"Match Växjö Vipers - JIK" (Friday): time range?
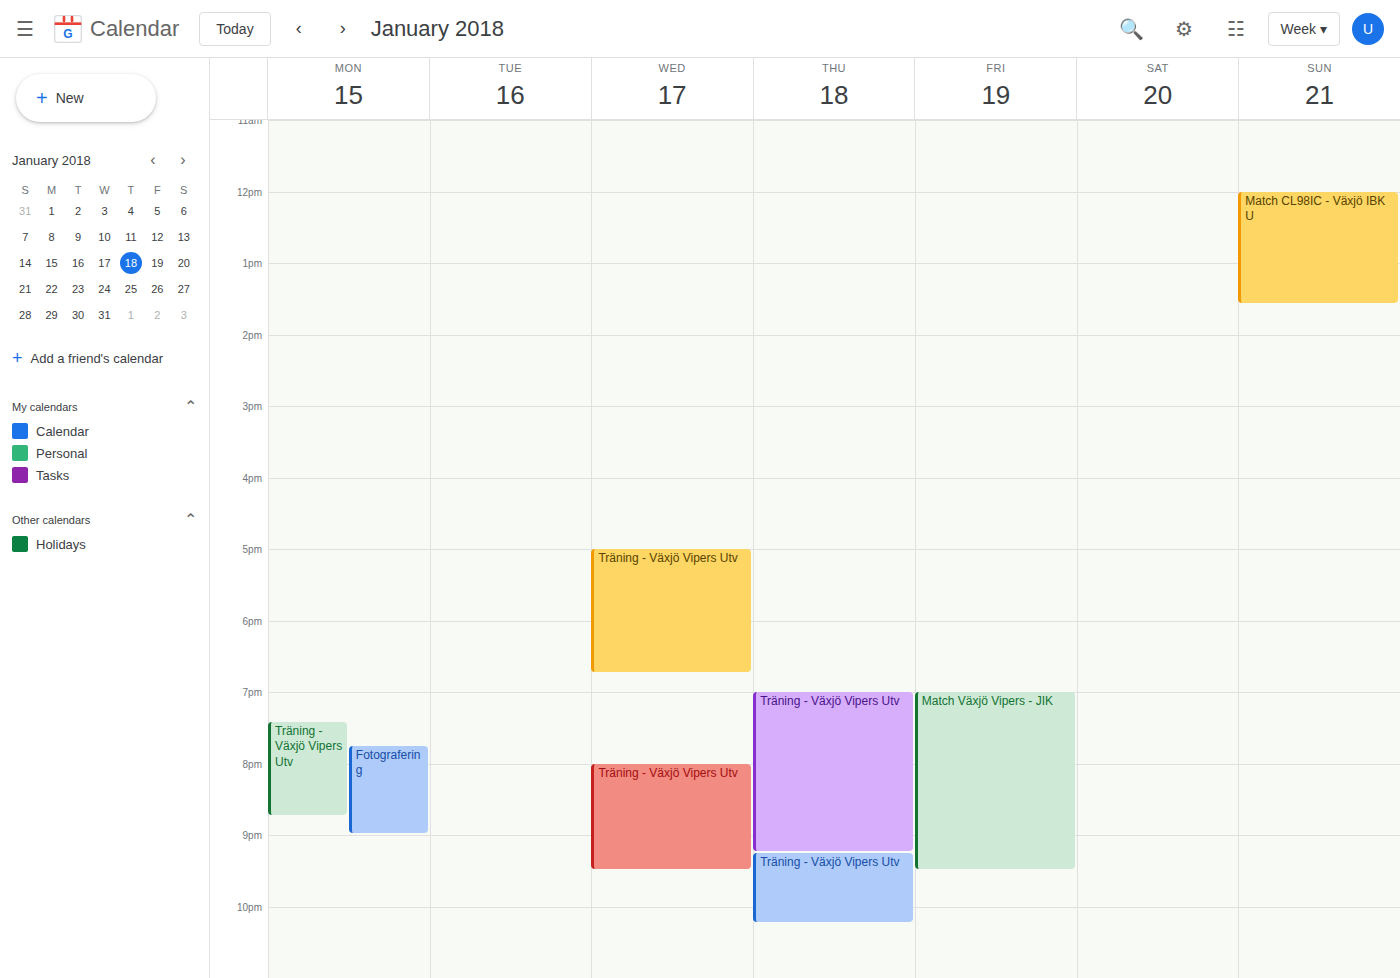
7:00 PM to 9:30 PM